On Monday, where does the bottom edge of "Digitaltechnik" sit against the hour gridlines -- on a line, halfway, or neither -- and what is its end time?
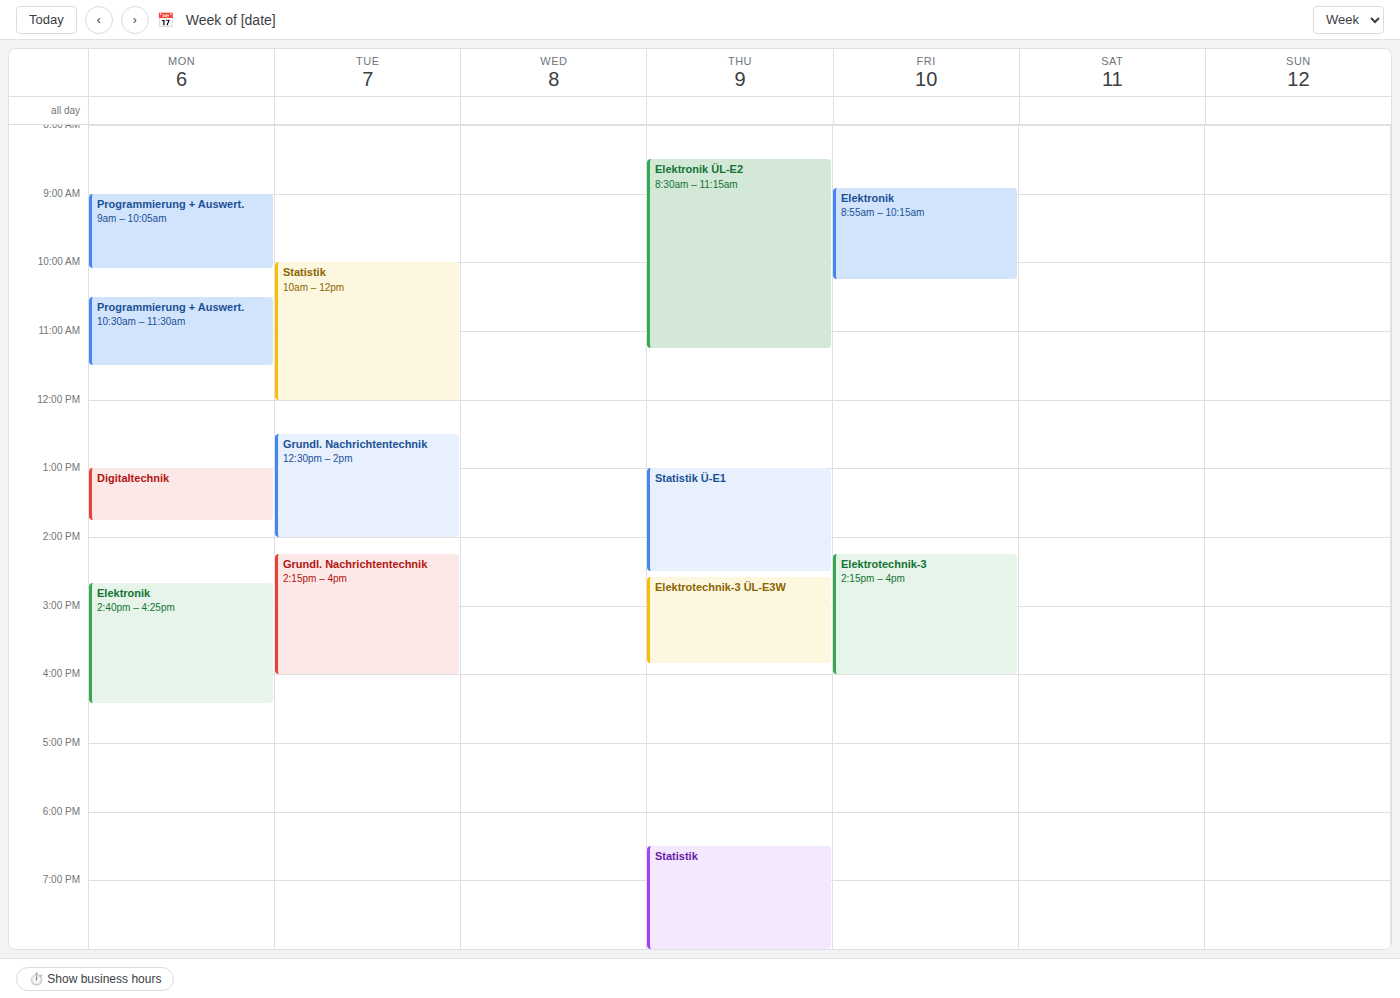
1:45 PM -- neither: three quarters of the way from the 1 PM line to the 2 PM line.